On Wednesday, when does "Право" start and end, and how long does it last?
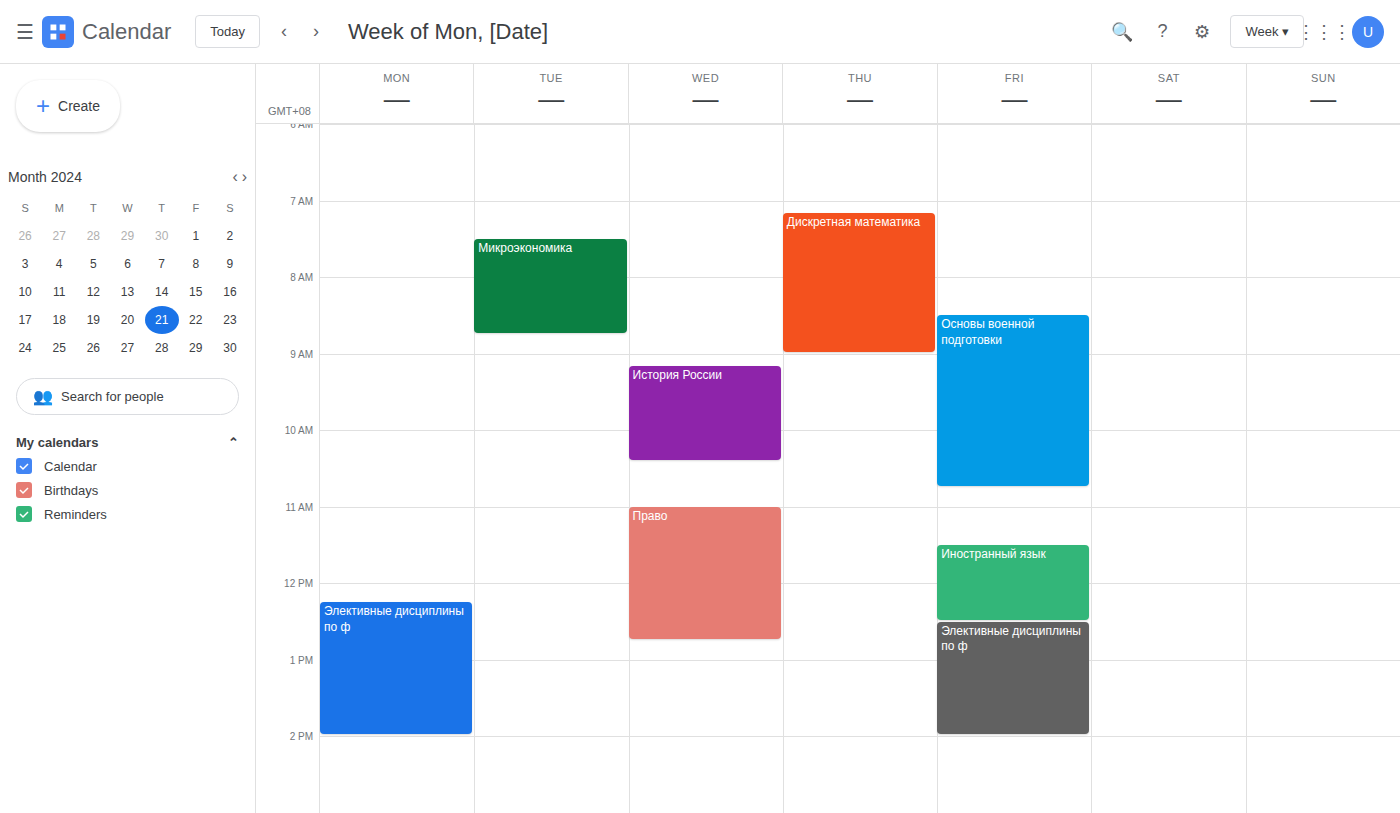
11:00 AM to 12:45 PM, 1 hour 45 minutes